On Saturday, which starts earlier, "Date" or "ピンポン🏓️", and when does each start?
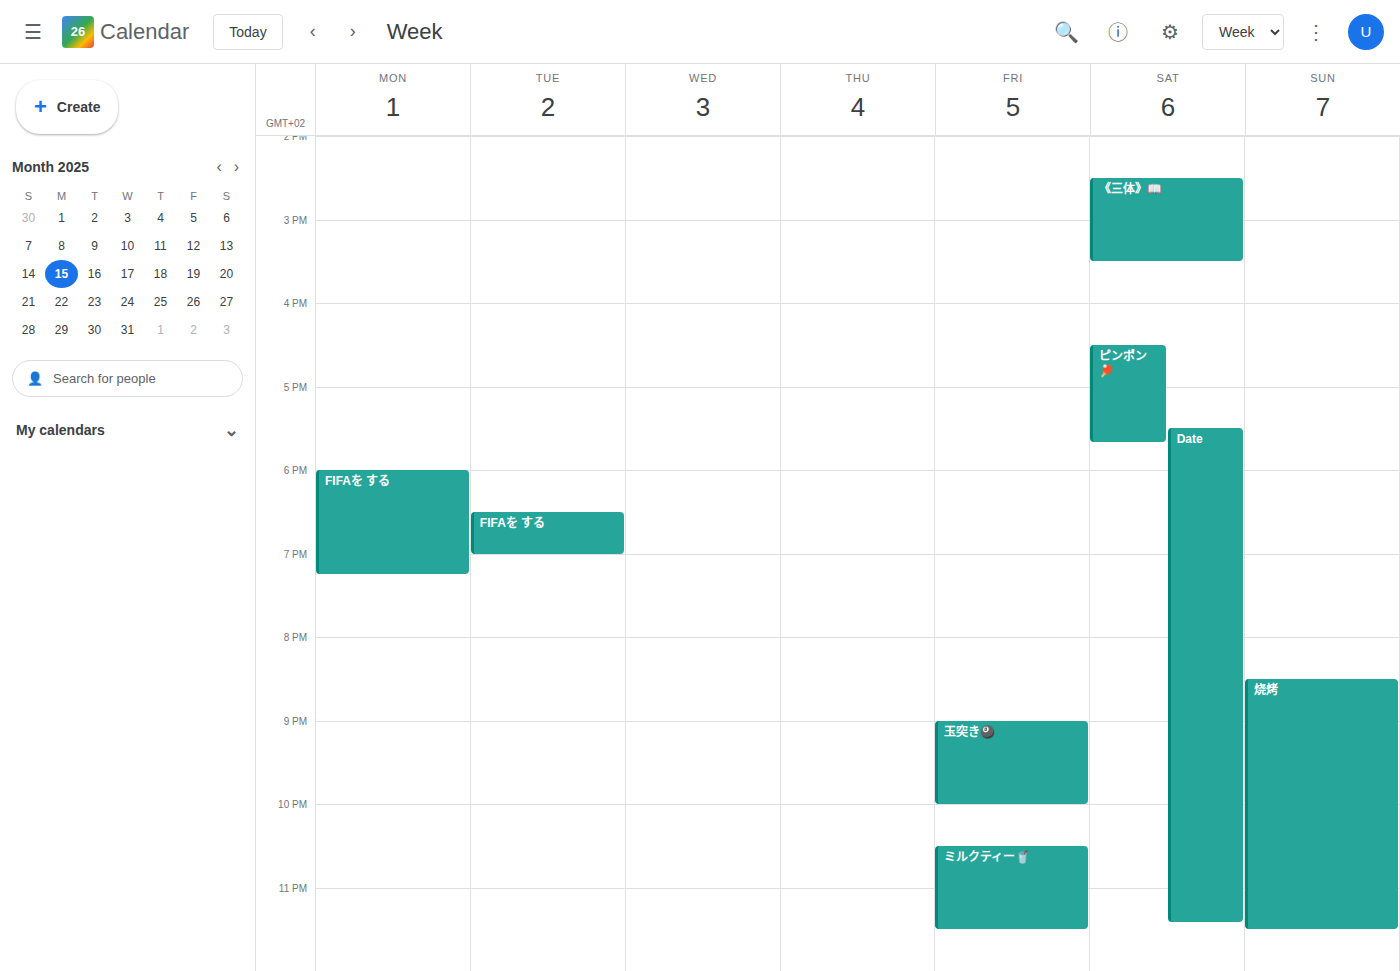
"ピンポン🏓️" 16:30; "Date" 17:30.